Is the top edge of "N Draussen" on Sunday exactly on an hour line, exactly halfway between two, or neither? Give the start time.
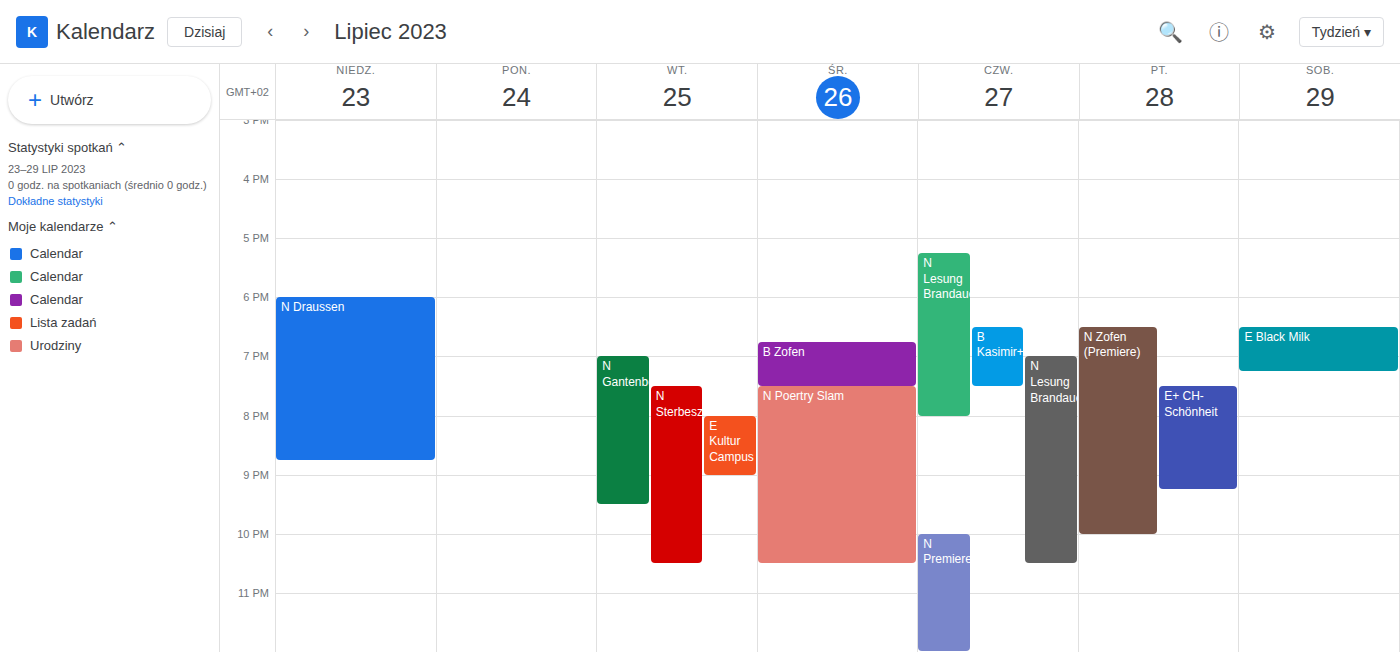
6:00 PM -- exactly on the 6 PM line.